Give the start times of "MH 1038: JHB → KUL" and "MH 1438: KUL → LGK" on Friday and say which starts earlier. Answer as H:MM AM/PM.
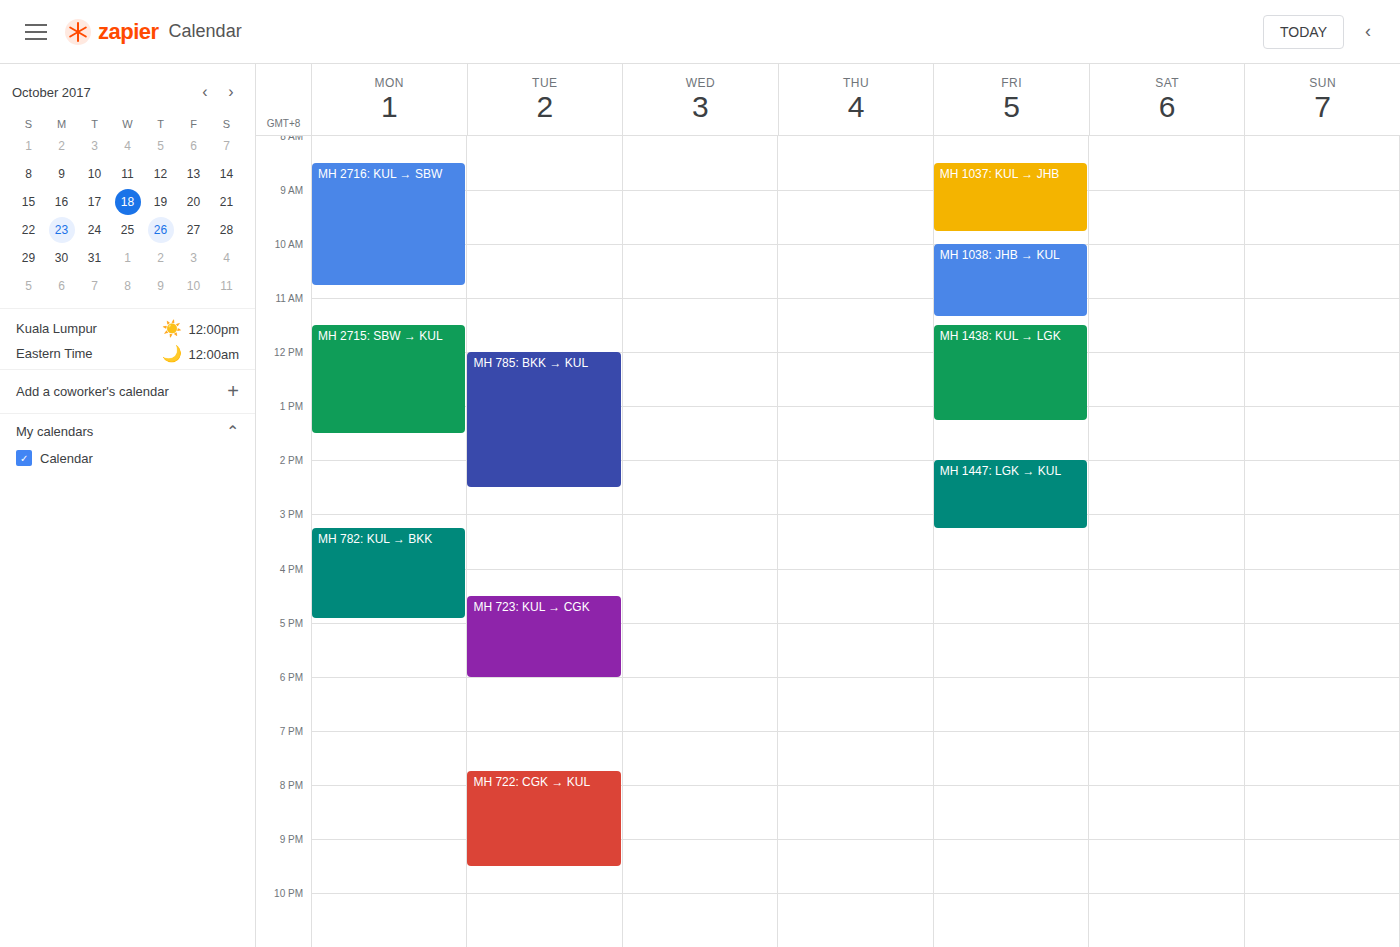
"MH 1038: JHB → KUL" 10:00 AM; "MH 1438: KUL → LGK" 11:30 AM.